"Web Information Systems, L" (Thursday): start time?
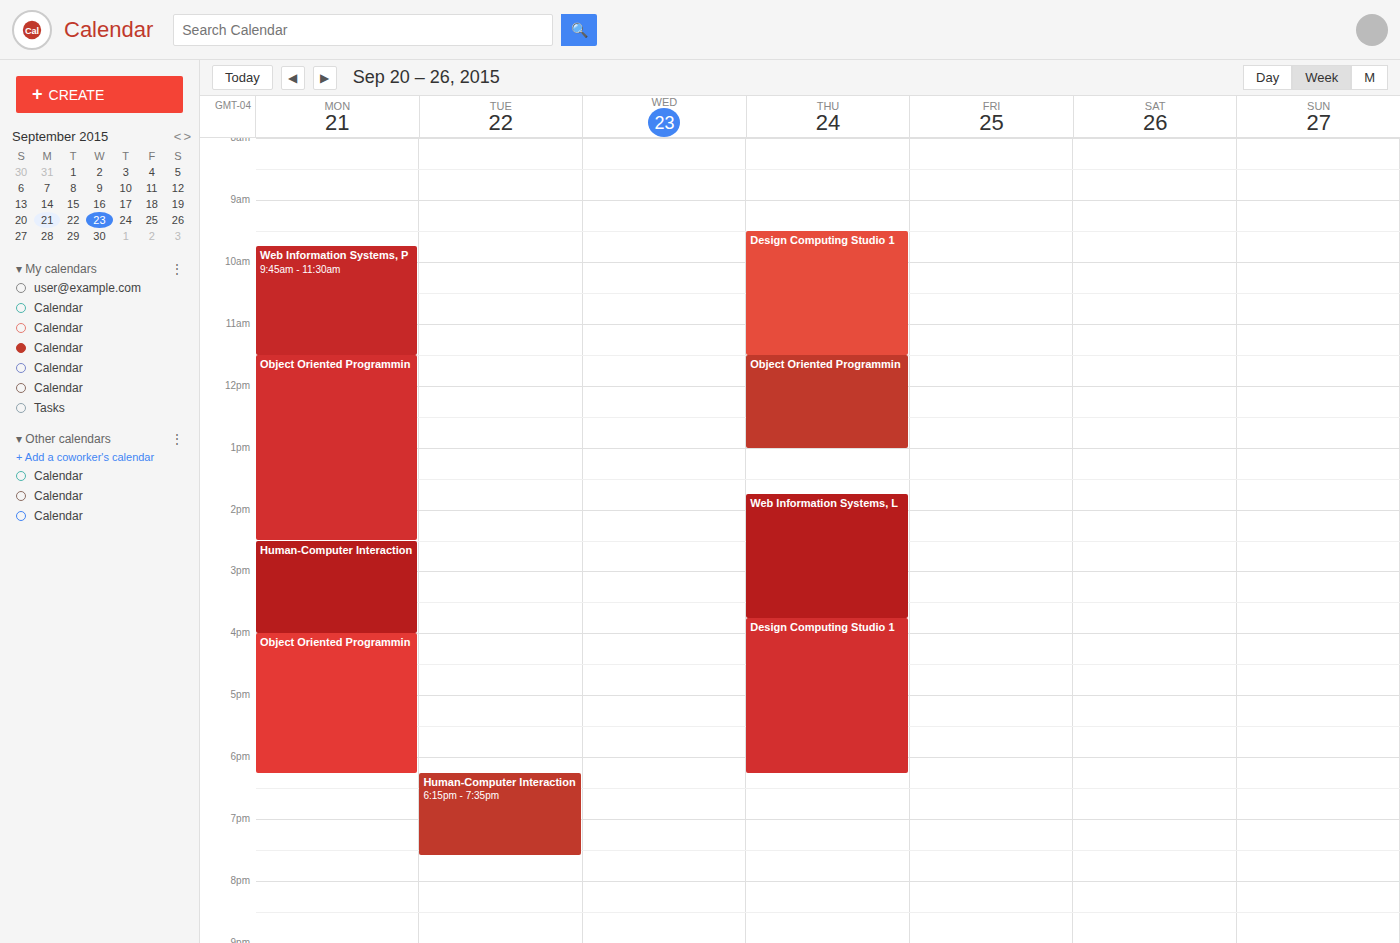
1:45 PM